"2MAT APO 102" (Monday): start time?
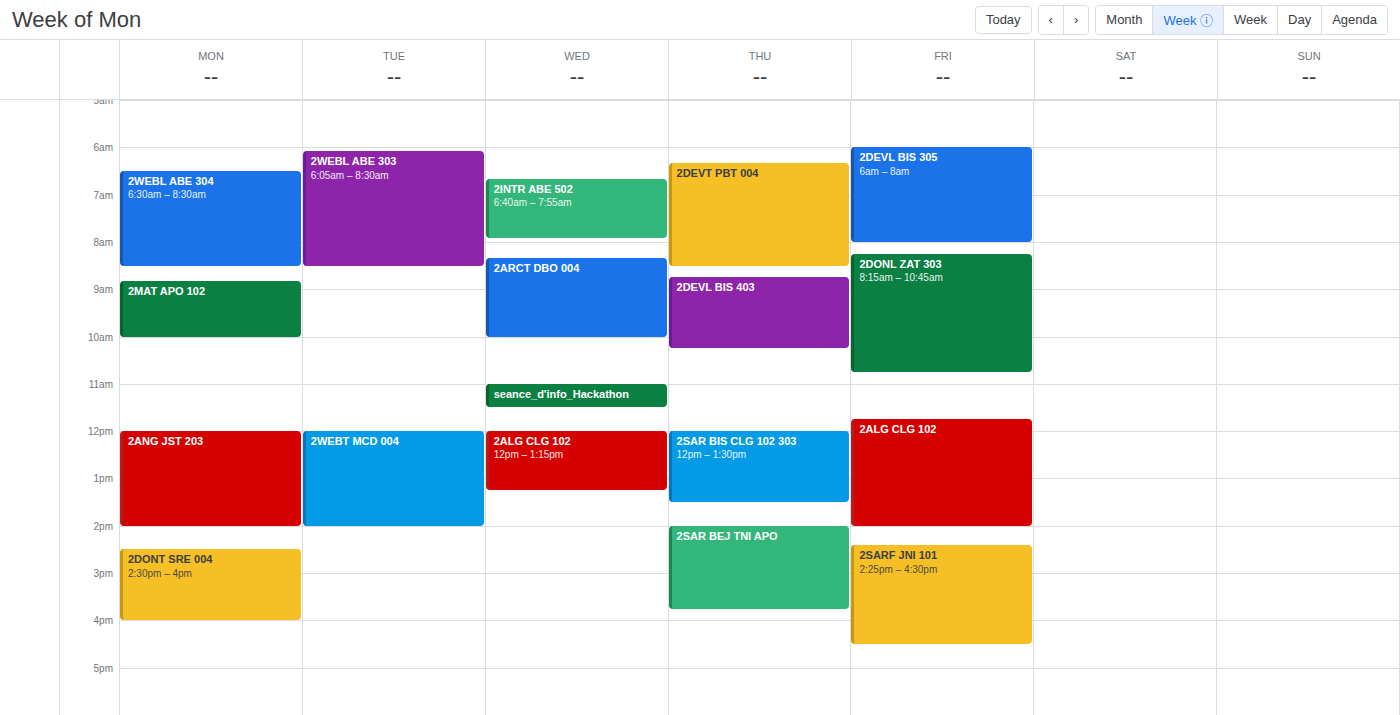
8:50 AM